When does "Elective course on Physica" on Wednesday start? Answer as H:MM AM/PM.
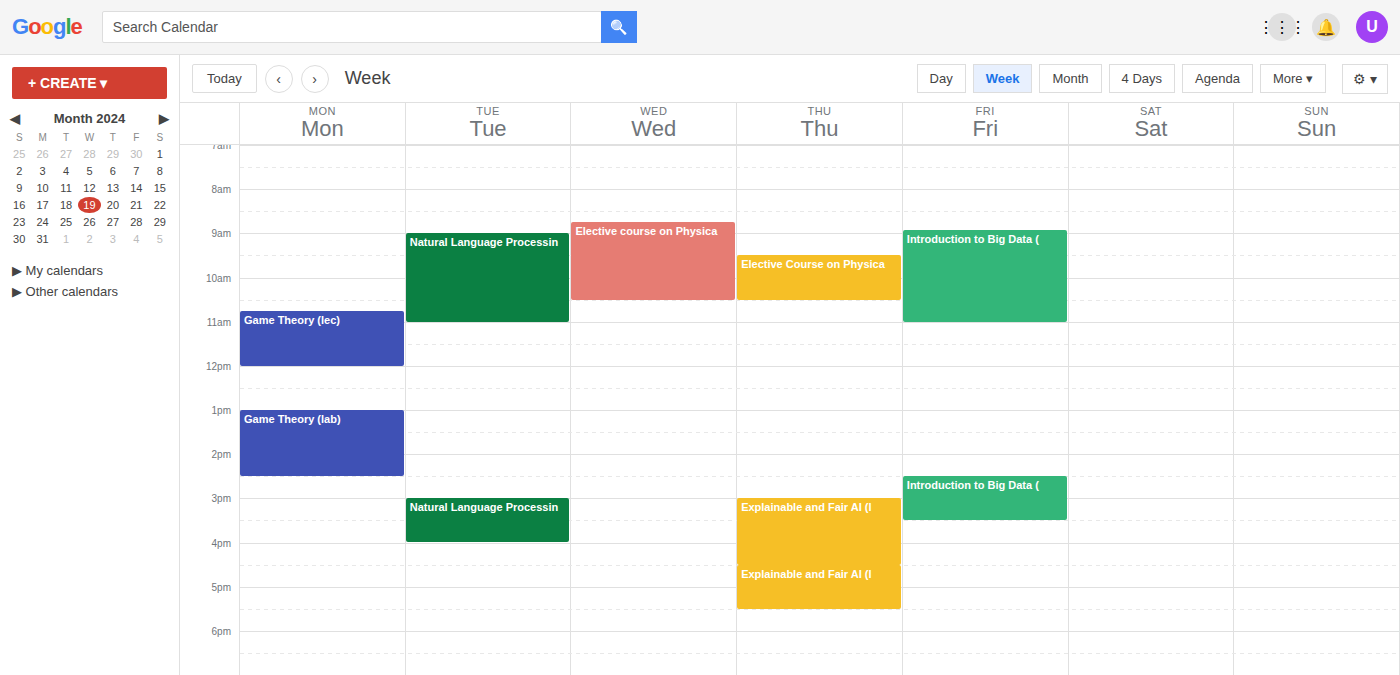
8:45 AM